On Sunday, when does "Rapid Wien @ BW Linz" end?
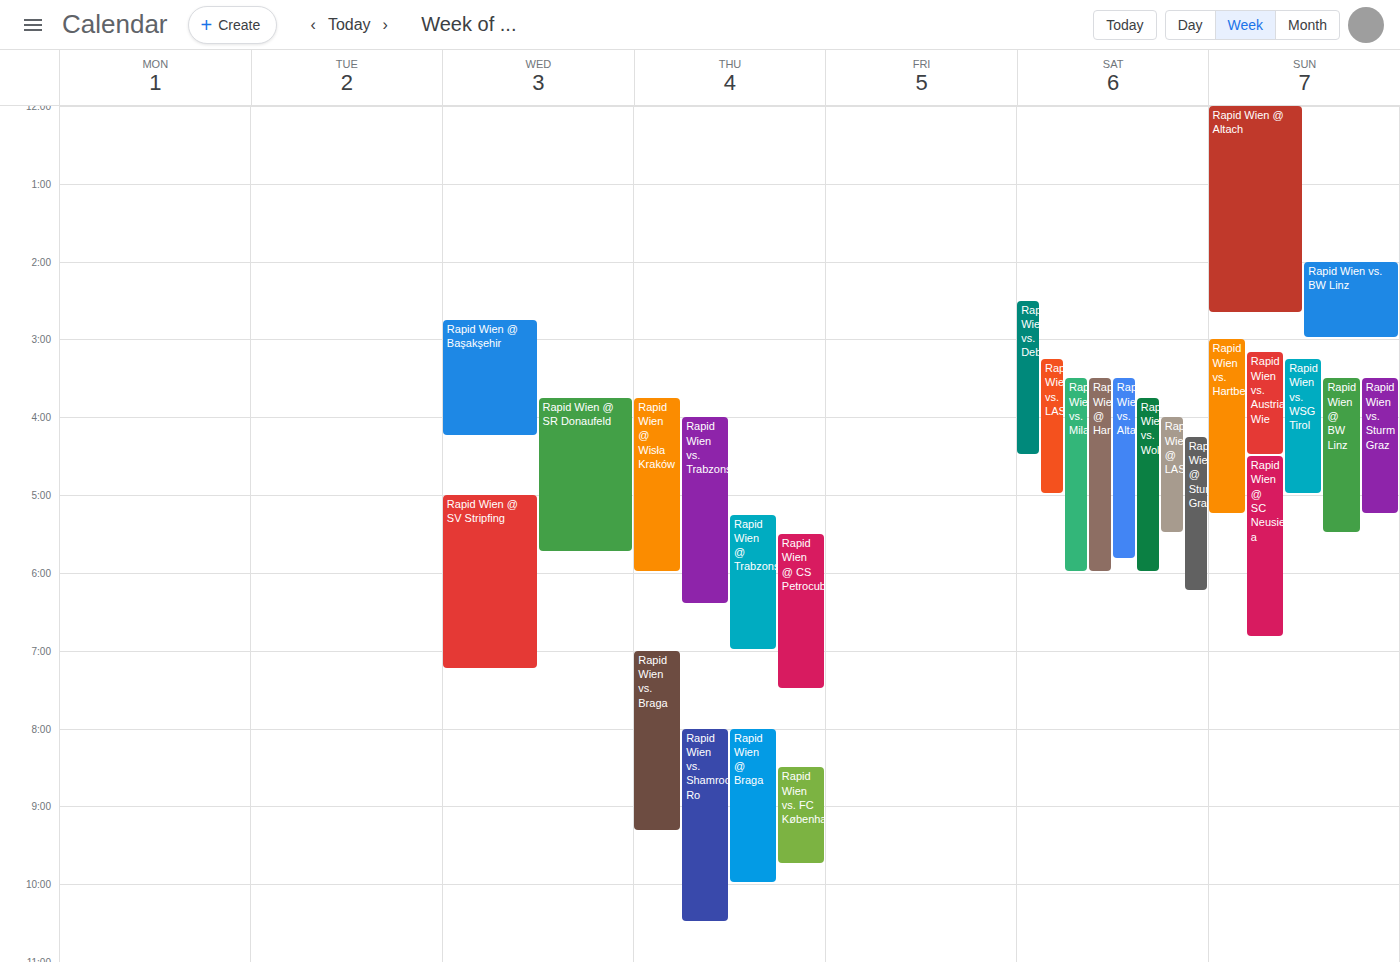
5:30 PM